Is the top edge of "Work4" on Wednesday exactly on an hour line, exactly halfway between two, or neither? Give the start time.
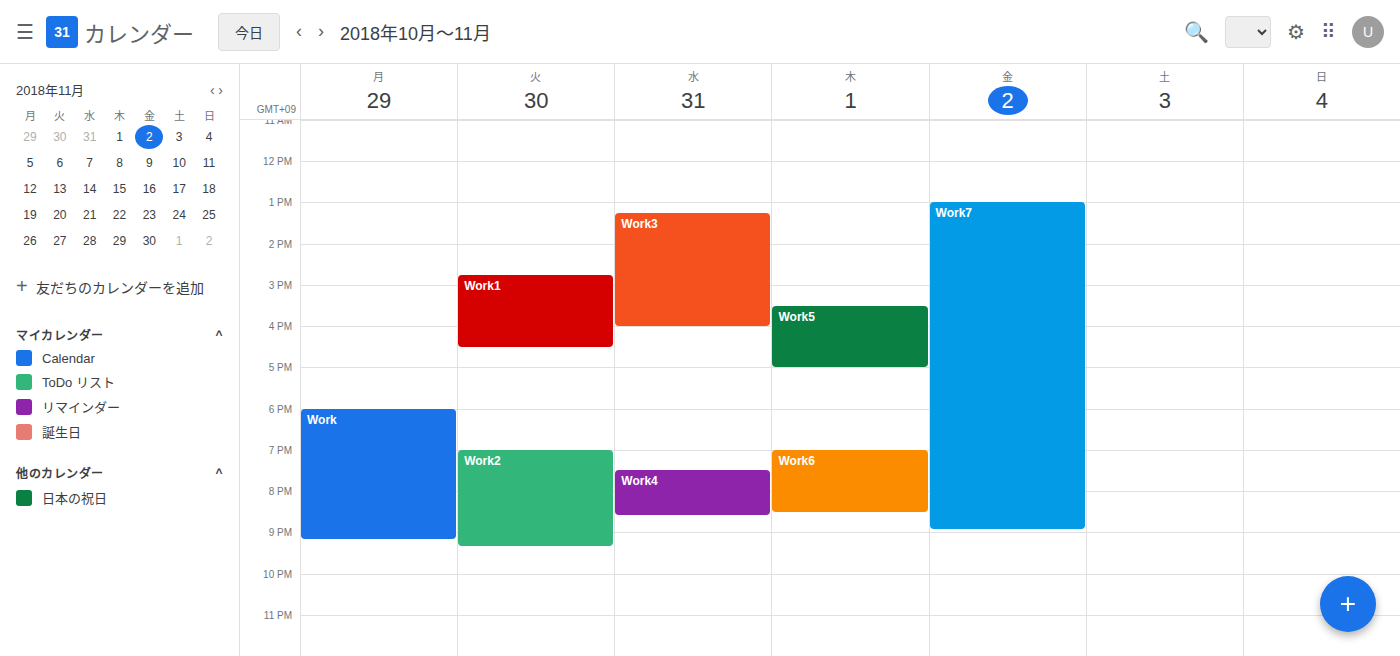
7:30 PM -- halfway between the 7 PM and 8 PM lines.